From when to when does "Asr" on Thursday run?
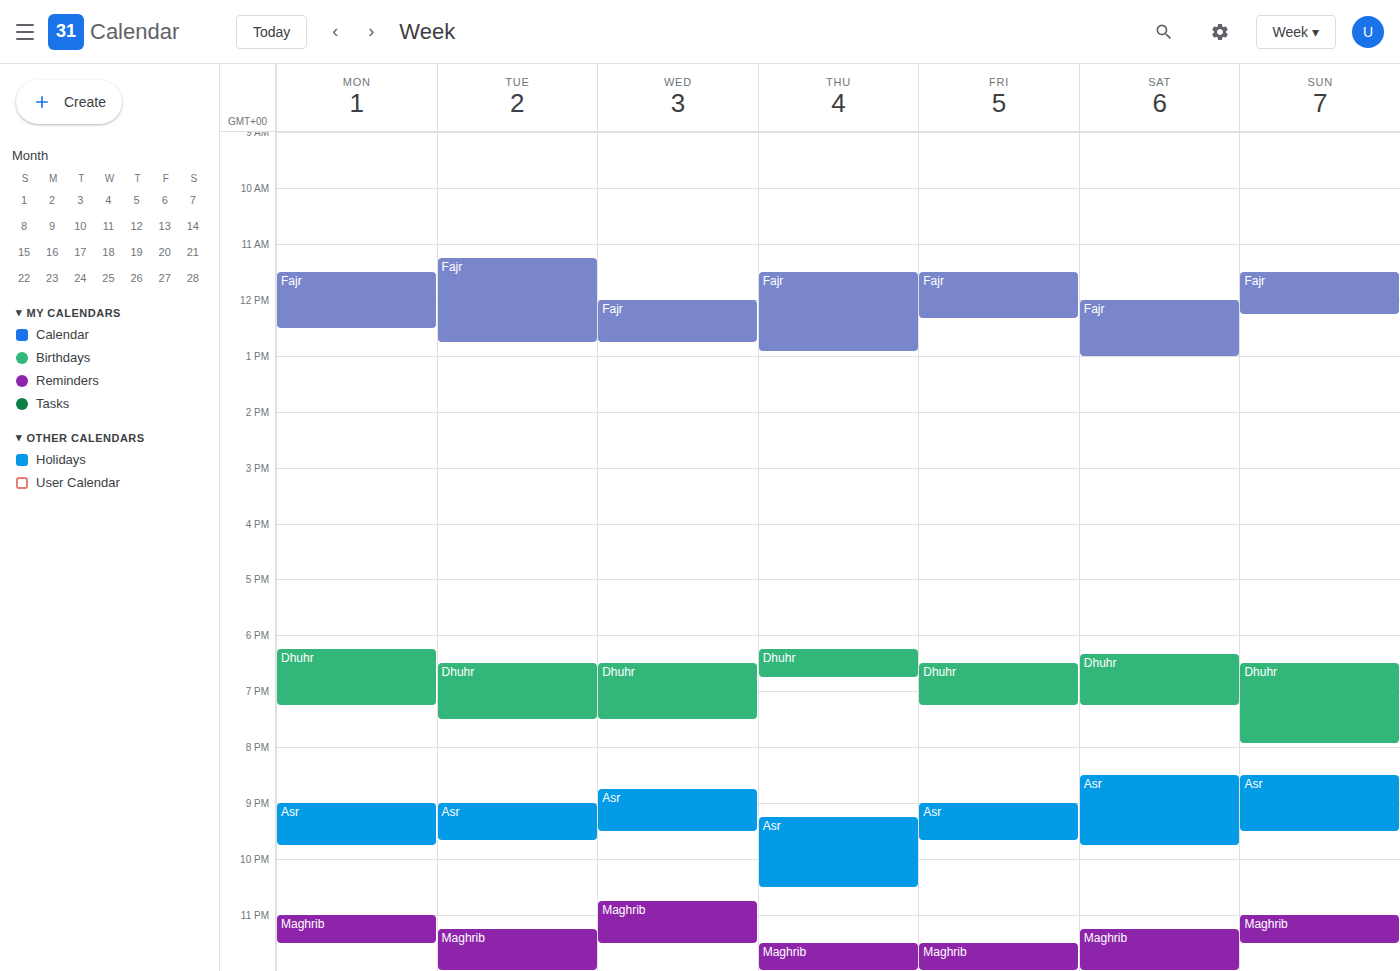
9:15 PM to 10:30 PM